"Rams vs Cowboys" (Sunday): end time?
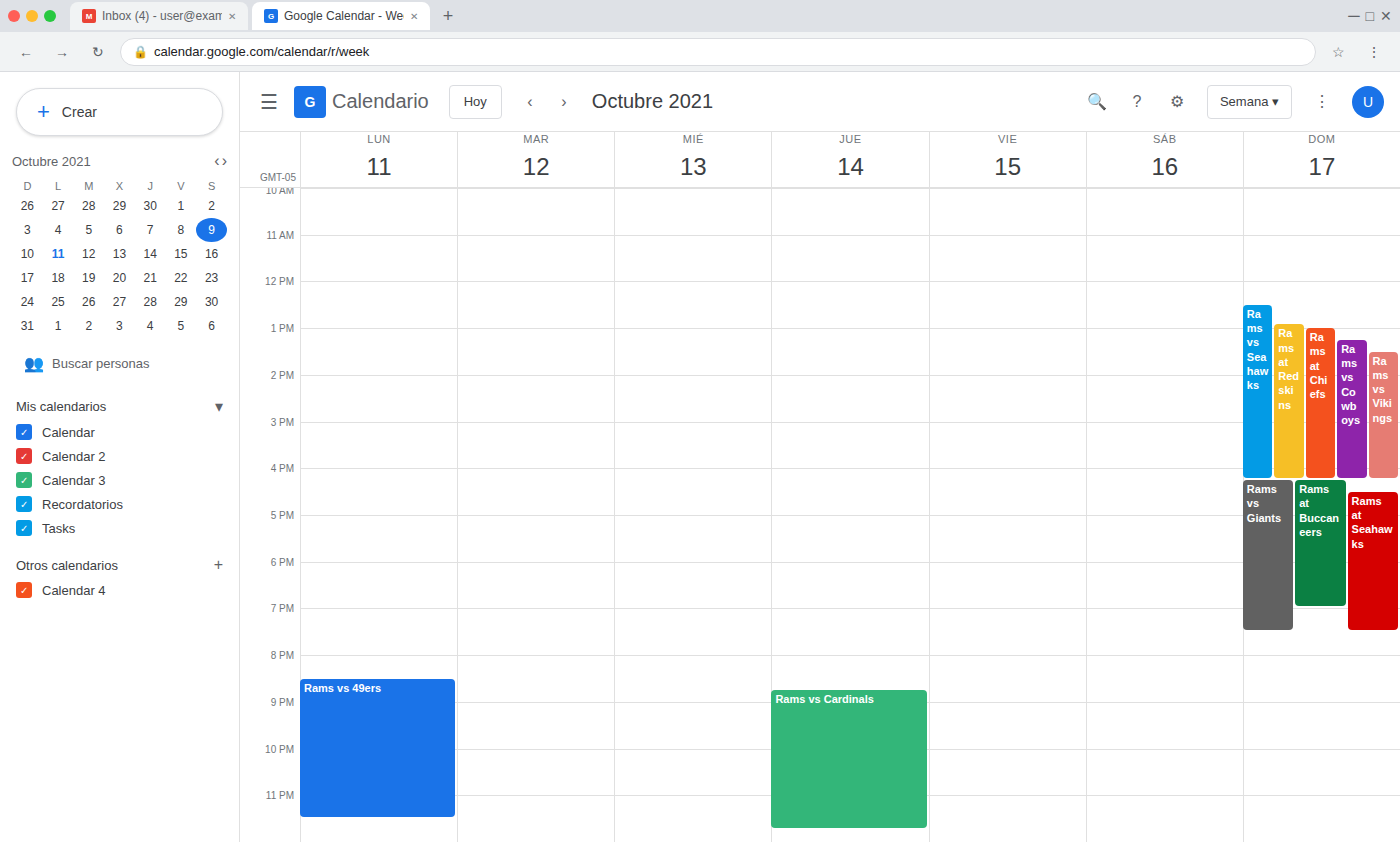
4:15 PM